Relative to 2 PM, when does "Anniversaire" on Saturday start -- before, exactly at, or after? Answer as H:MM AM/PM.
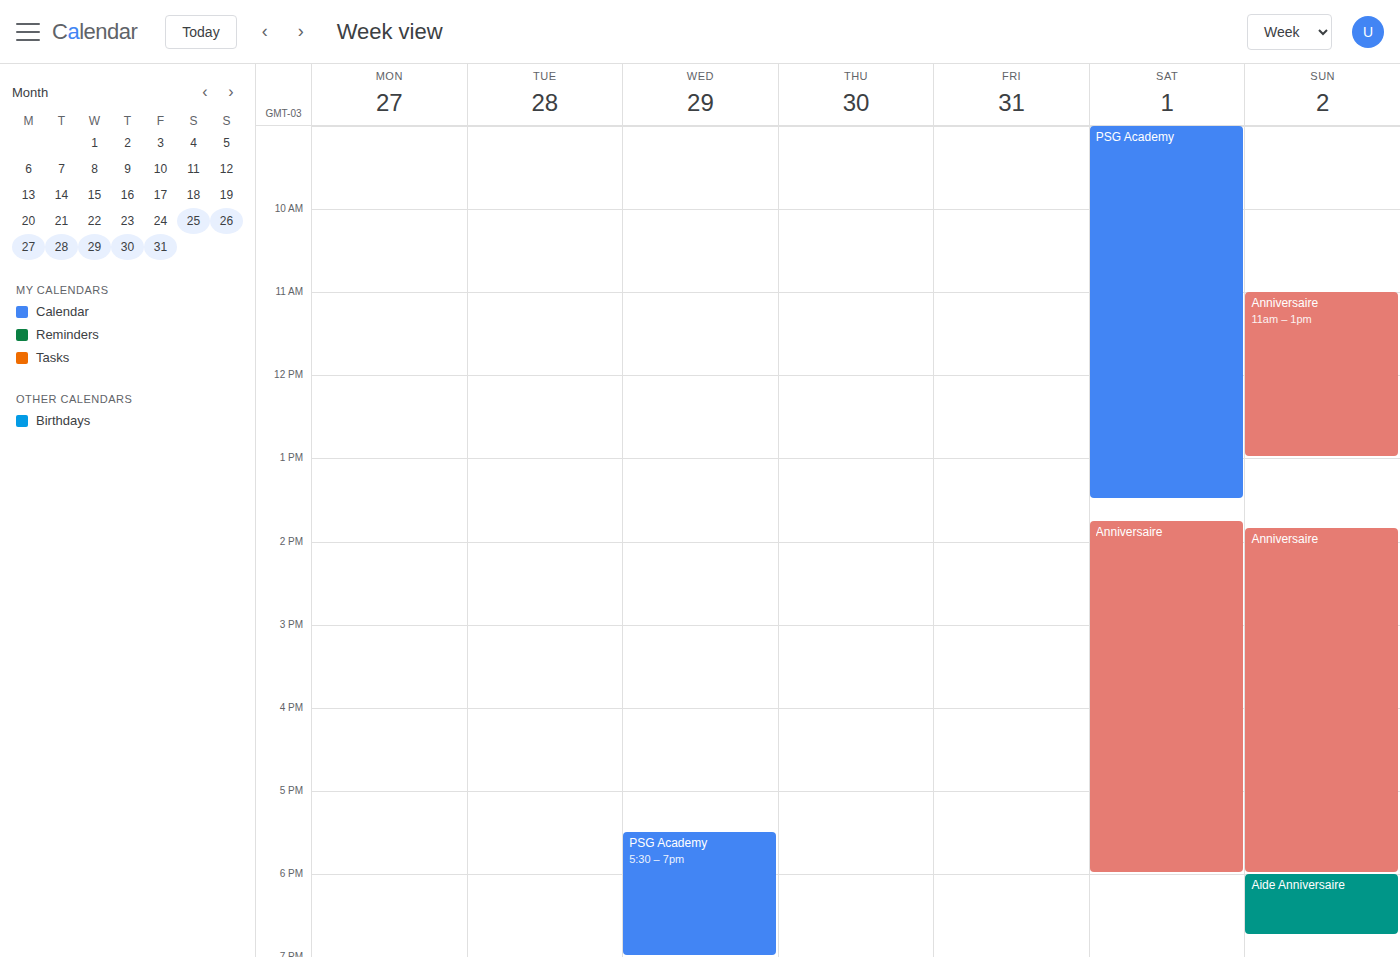
1:45 PM -- before 2 PM, 15 minutes above the 2 PM line.